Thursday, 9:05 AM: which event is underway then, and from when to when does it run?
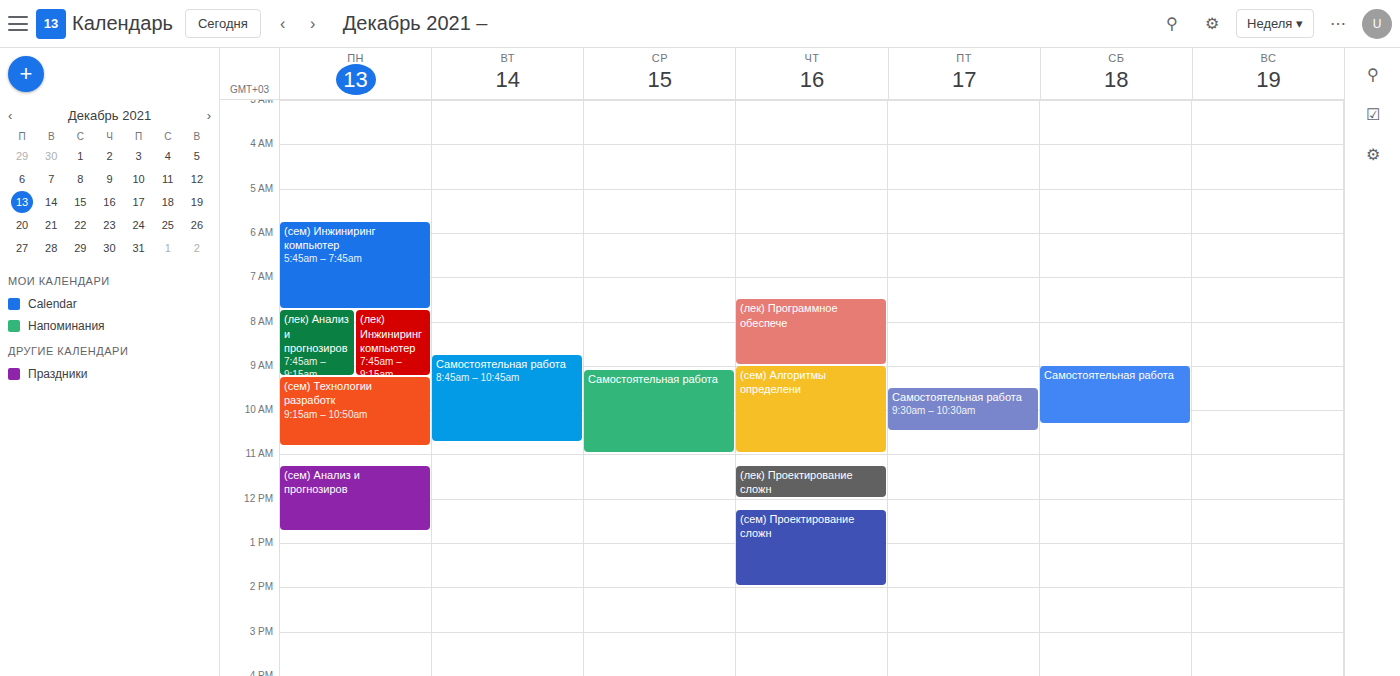
"(сем) Алгоритмы определени", 9:00 AM to 11:00 AM